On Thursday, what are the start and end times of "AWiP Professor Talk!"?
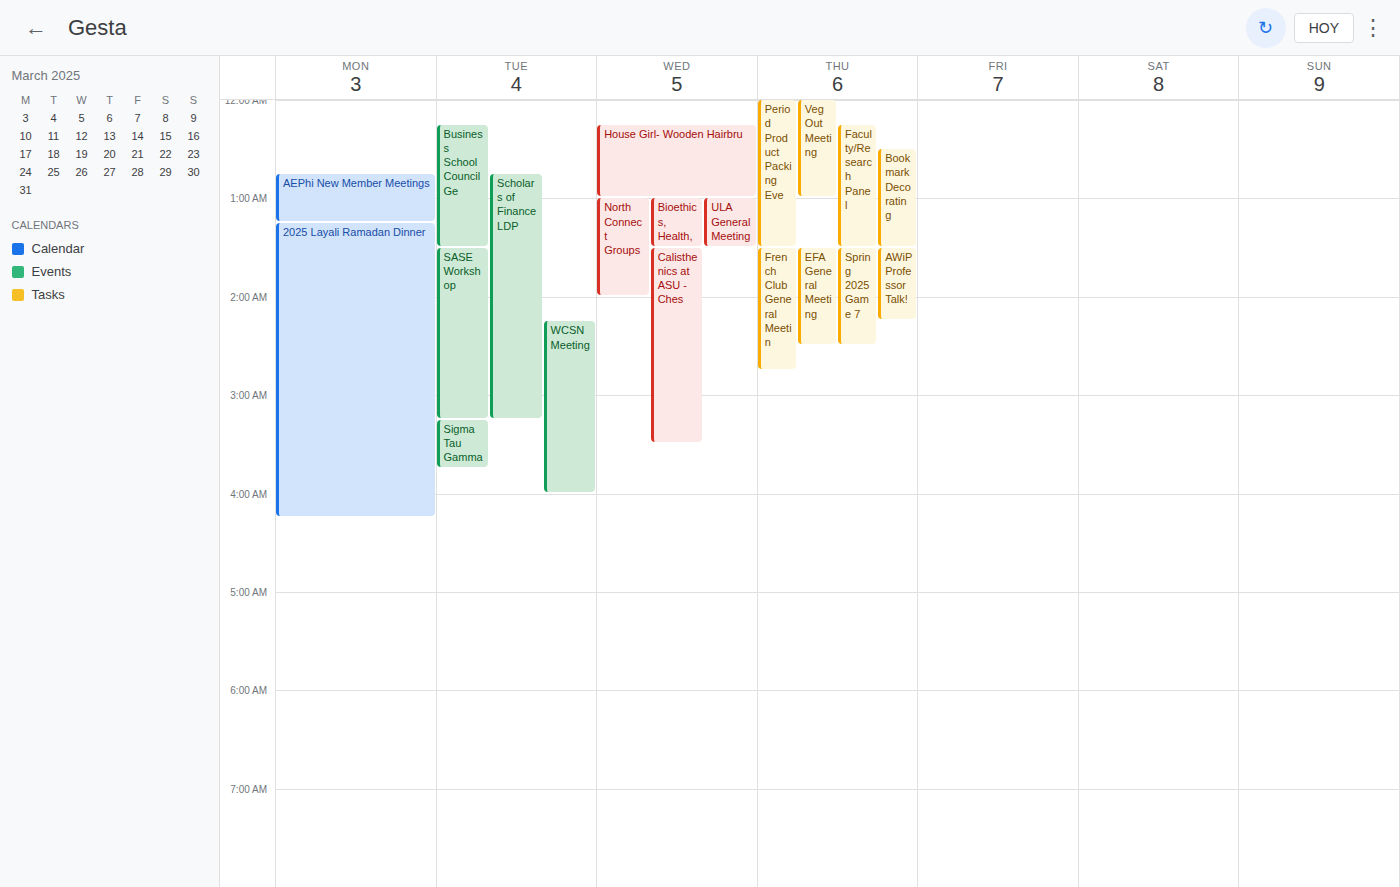
1:30 AM to 2:15 AM